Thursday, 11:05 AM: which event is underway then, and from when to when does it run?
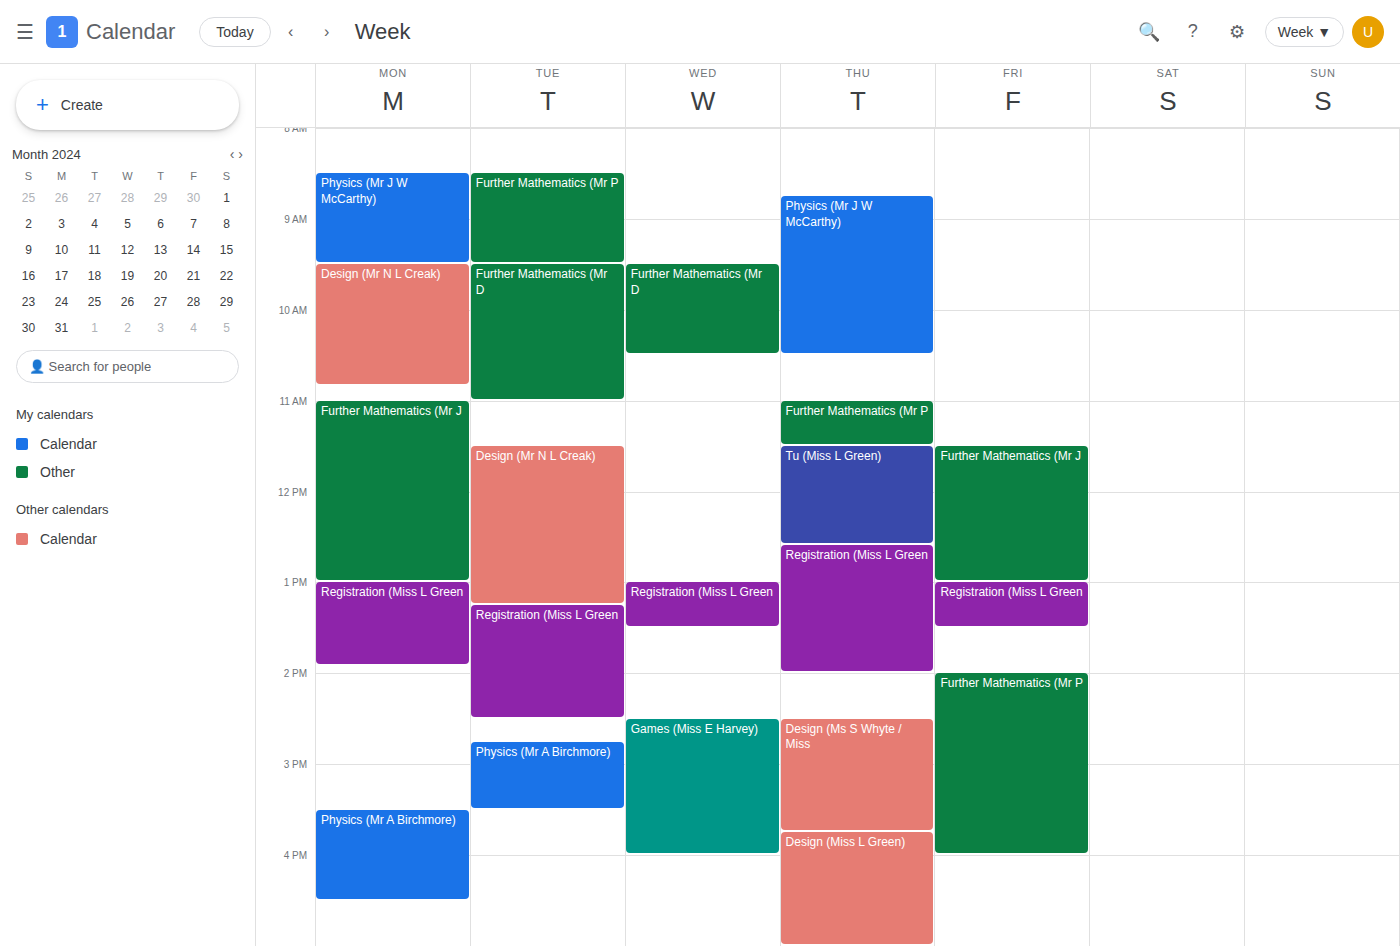
"Further Mathematics (Mr P", 11:00 AM to 11:30 AM